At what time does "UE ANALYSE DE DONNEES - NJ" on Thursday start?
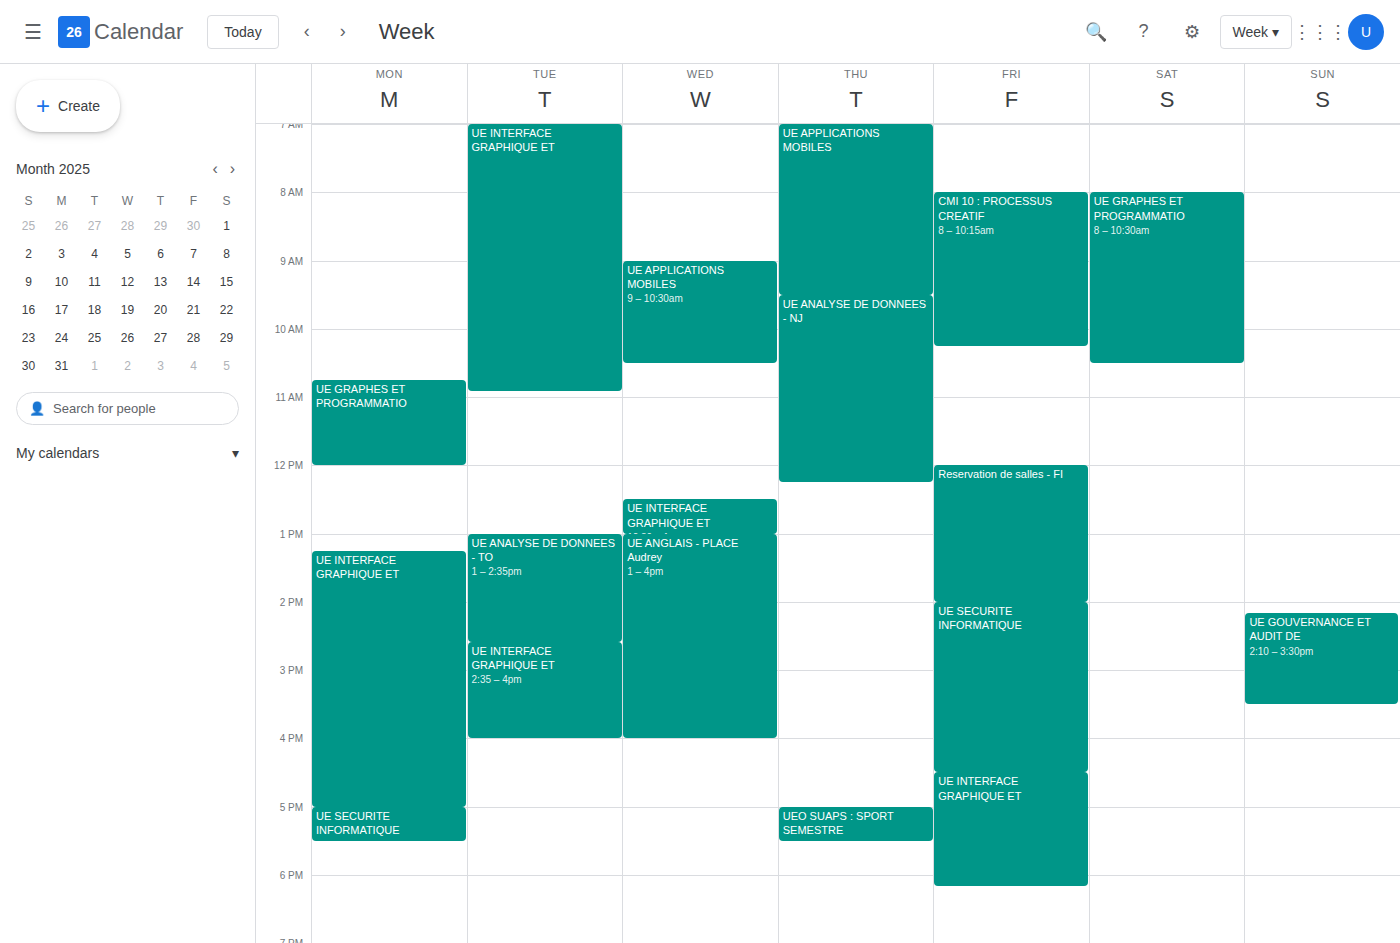
9:30 AM